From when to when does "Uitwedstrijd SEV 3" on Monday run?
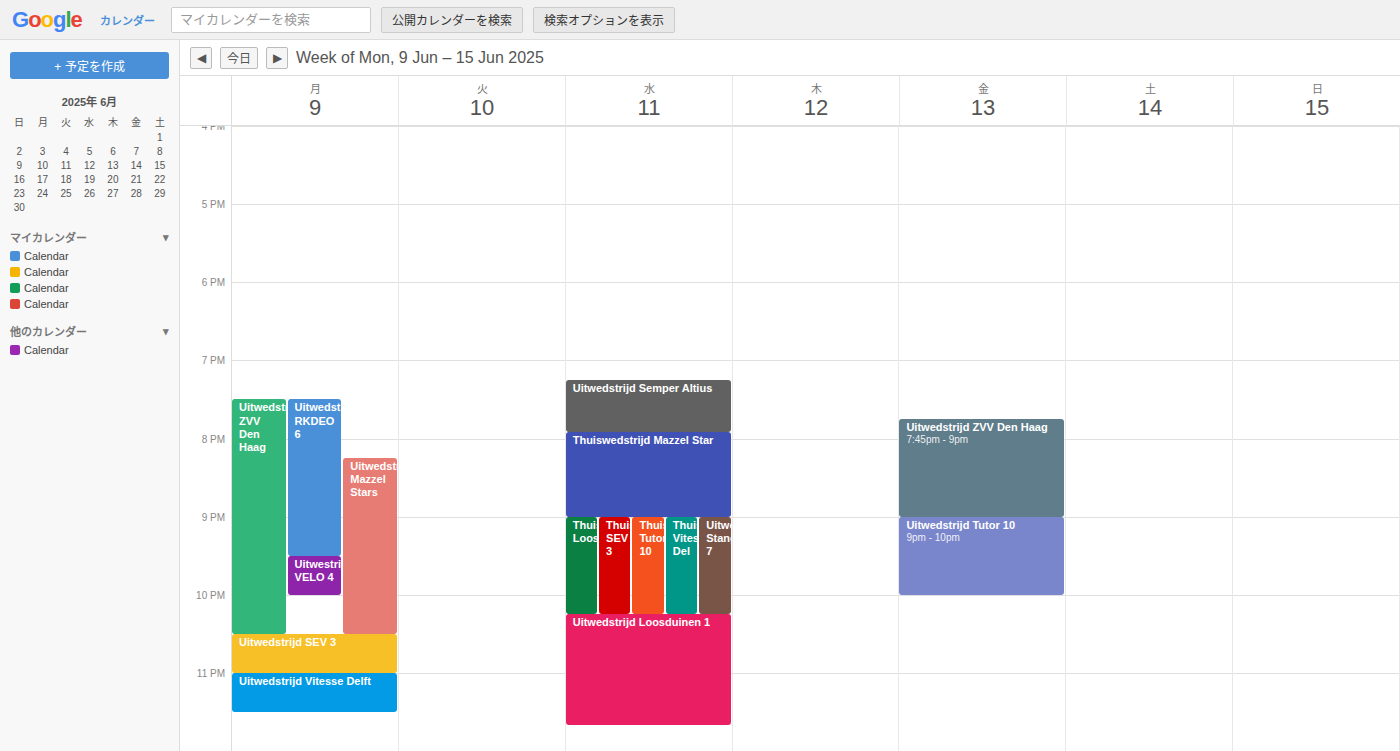
10:30 PM to 11:00 PM